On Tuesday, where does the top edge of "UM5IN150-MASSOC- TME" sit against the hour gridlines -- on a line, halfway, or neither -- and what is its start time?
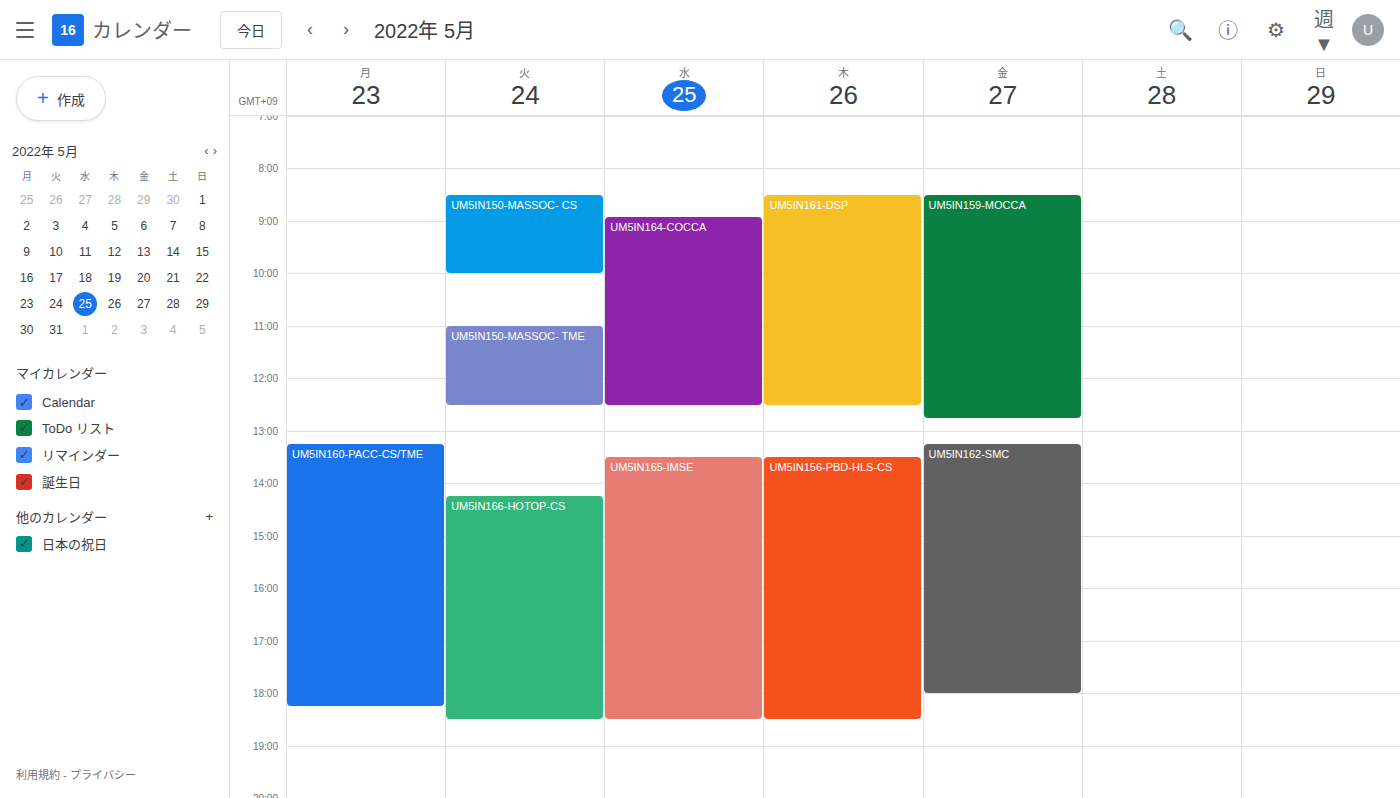
11:00 -- exactly on the 11:00 line.